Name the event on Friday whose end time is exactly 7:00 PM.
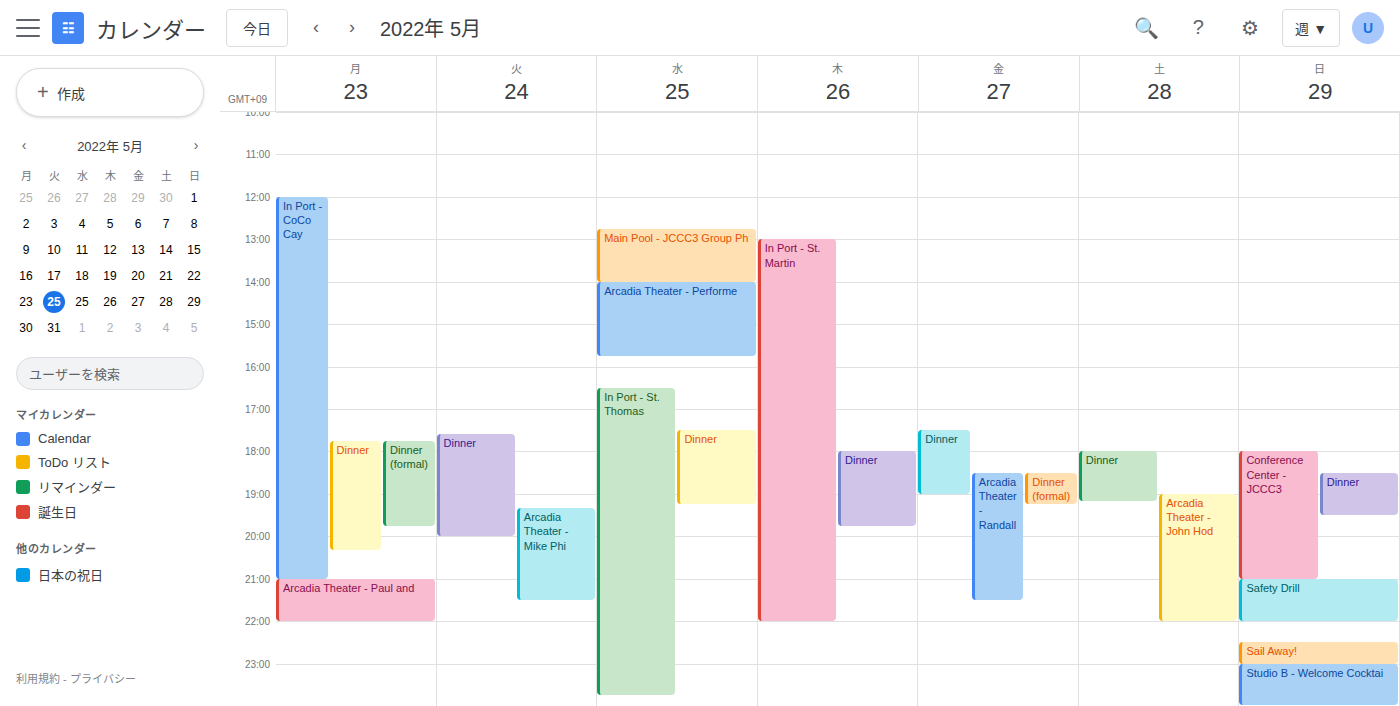
"Dinner"